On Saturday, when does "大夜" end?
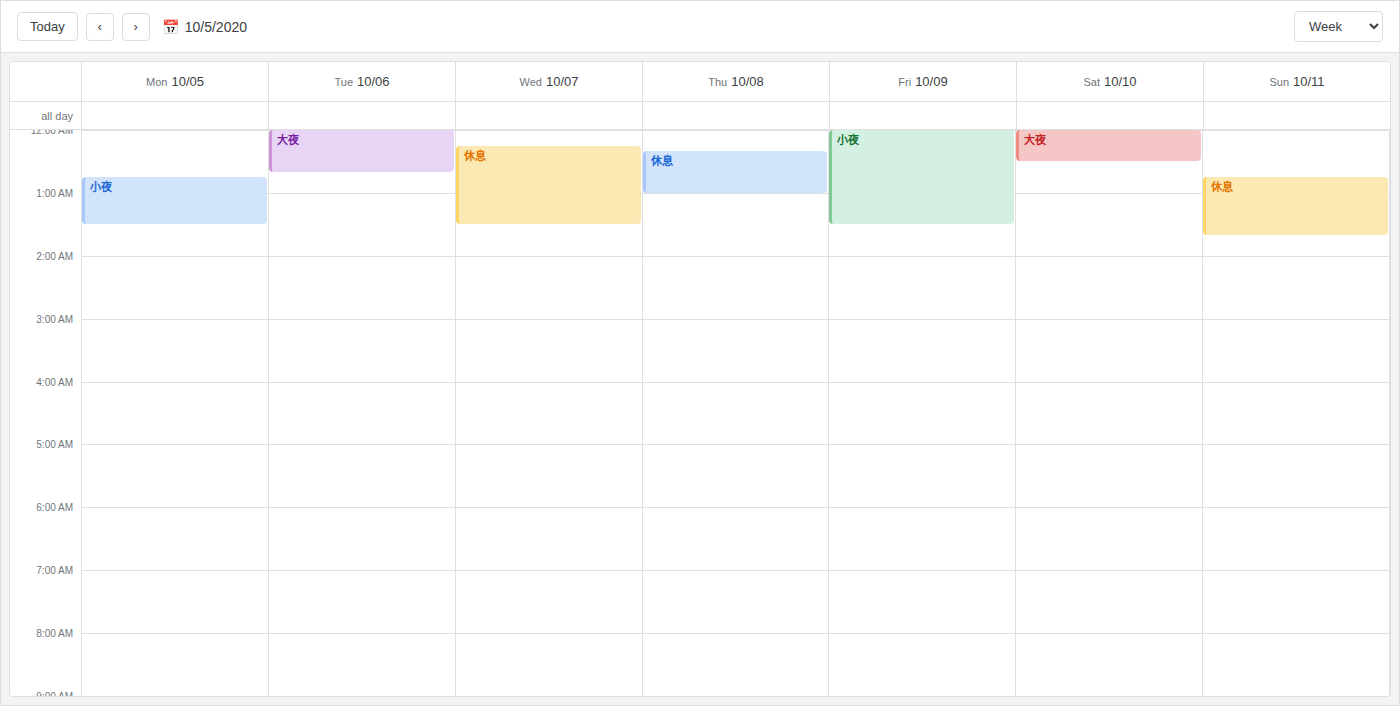
00:30